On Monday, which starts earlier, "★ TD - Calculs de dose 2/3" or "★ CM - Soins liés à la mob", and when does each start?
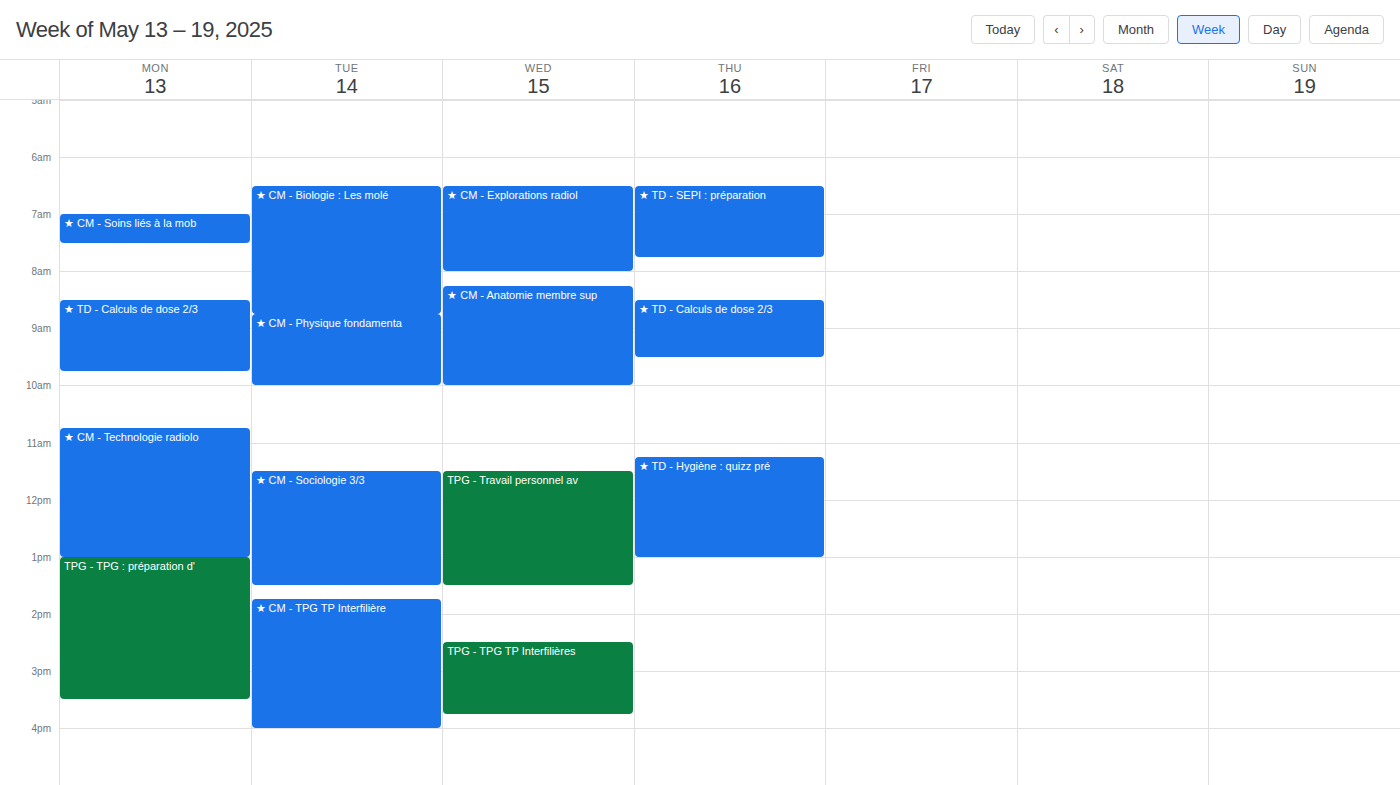
"★ CM - Soins liés à la mob" 7:00 AM; "★ TD - Calculs de dose 2/3" 8:30 AM.